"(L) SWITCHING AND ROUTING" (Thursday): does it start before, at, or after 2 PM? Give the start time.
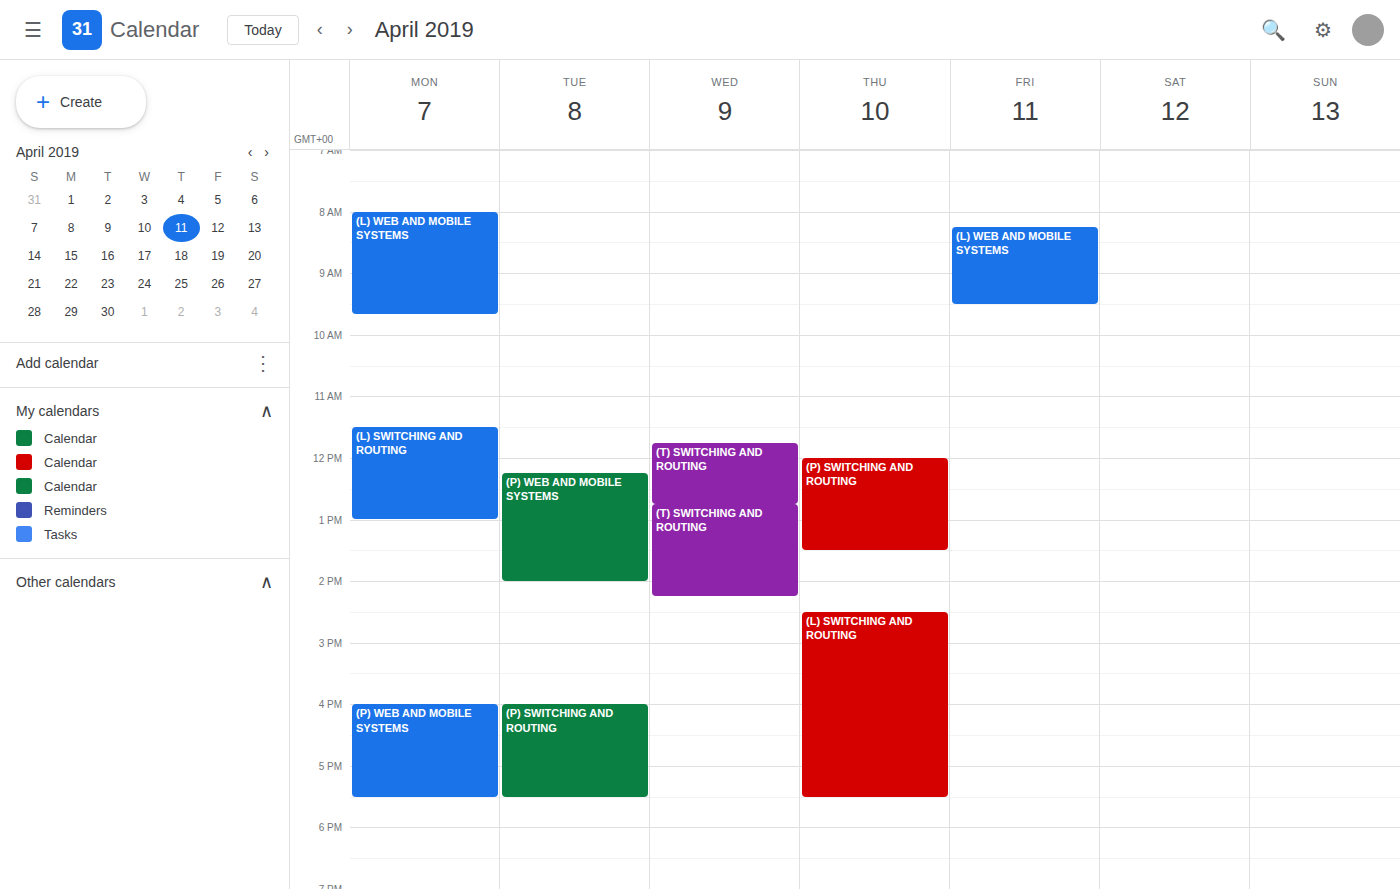
2:30 PM -- after 2 PM, 30 minutes below the 2 PM line.